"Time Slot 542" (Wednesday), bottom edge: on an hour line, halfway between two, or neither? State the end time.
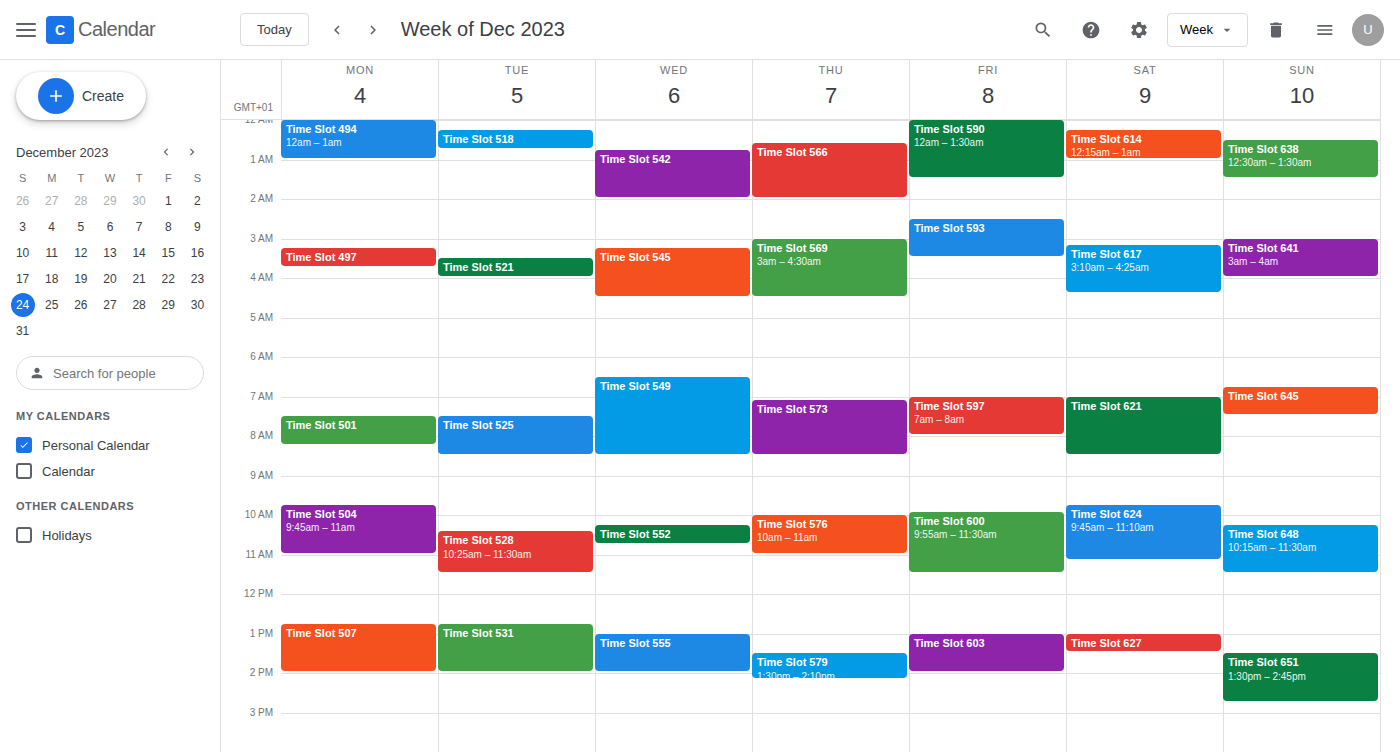
02:00 -- exactly on the 02:00 line.